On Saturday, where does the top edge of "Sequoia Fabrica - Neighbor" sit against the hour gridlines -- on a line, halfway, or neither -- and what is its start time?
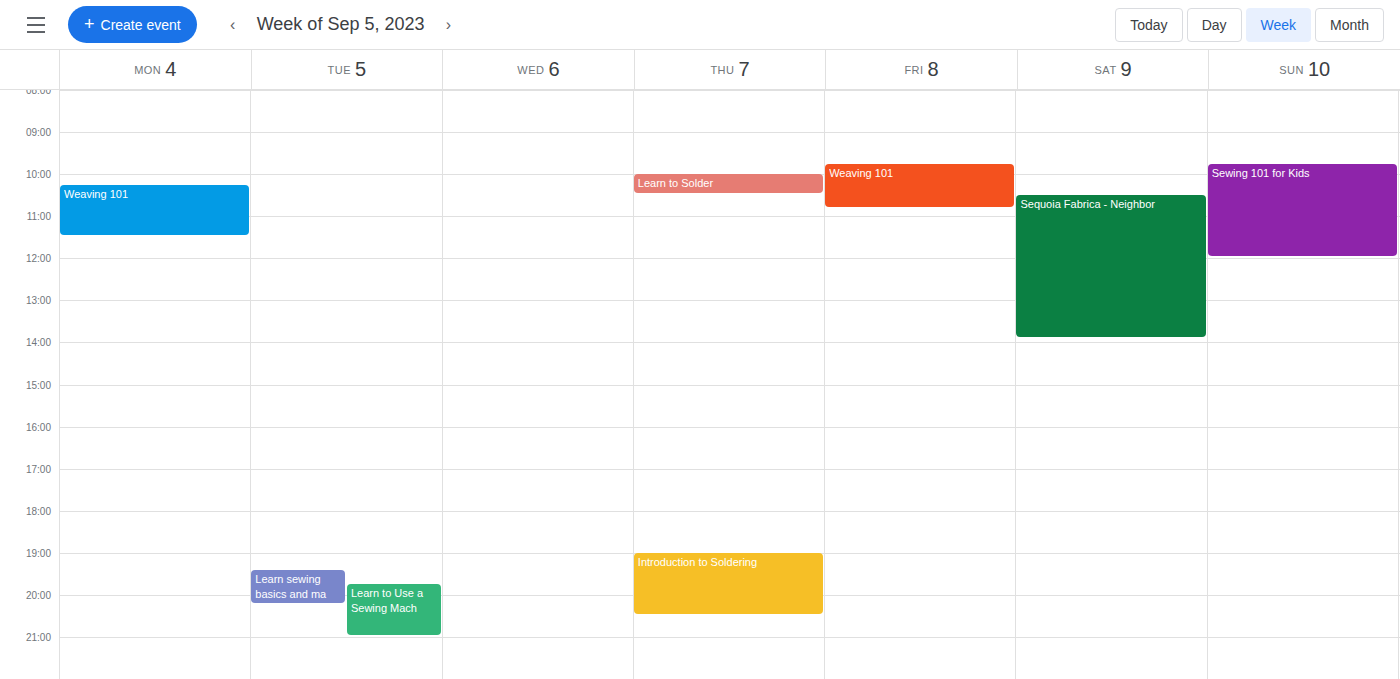
10:30 AM -- halfway between the 10 AM and 11 AM lines.